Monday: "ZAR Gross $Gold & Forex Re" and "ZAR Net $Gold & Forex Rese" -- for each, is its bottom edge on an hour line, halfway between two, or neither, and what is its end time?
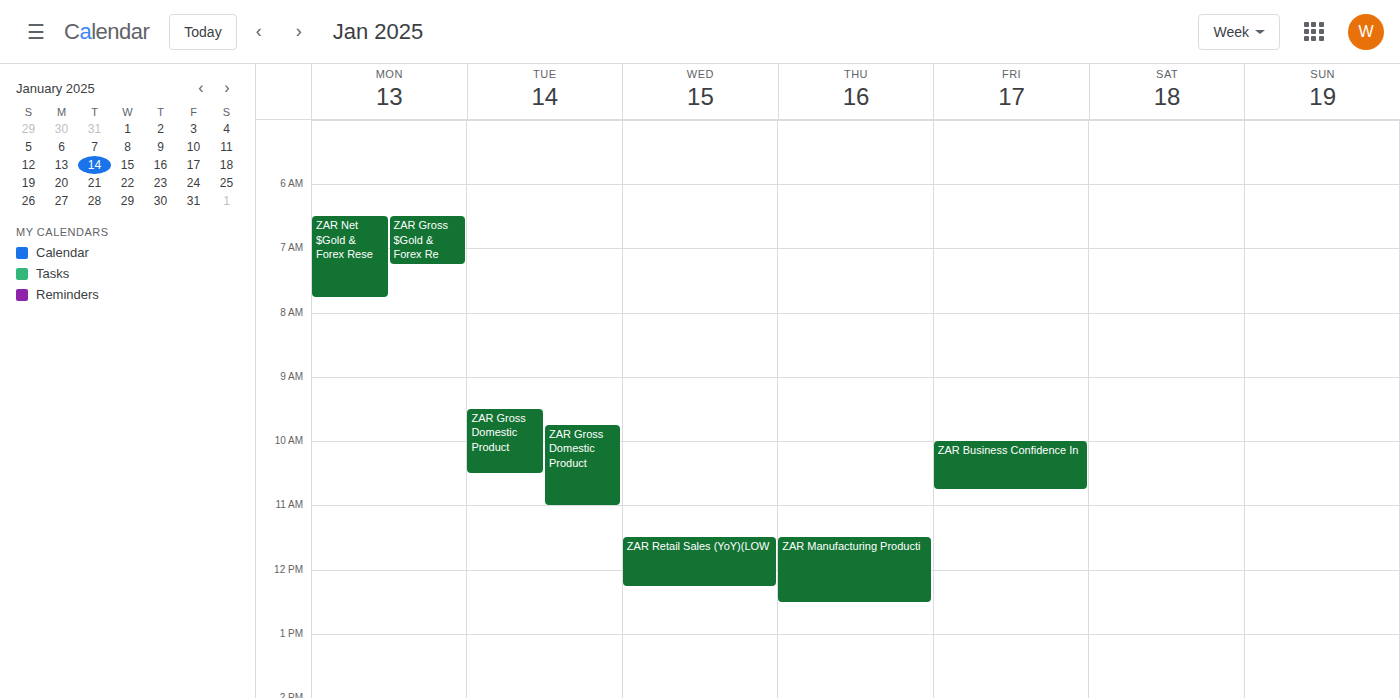
"ZAR Gross $Gold & Forex Re": 7:15 AM, neither: a quarter of the way from the 7 AM line to the 8 AM line. "ZAR Net $Gold & Forex Rese": 7:45 AM, neither: three quarters of the way from the 7 AM line to the 8 AM line.